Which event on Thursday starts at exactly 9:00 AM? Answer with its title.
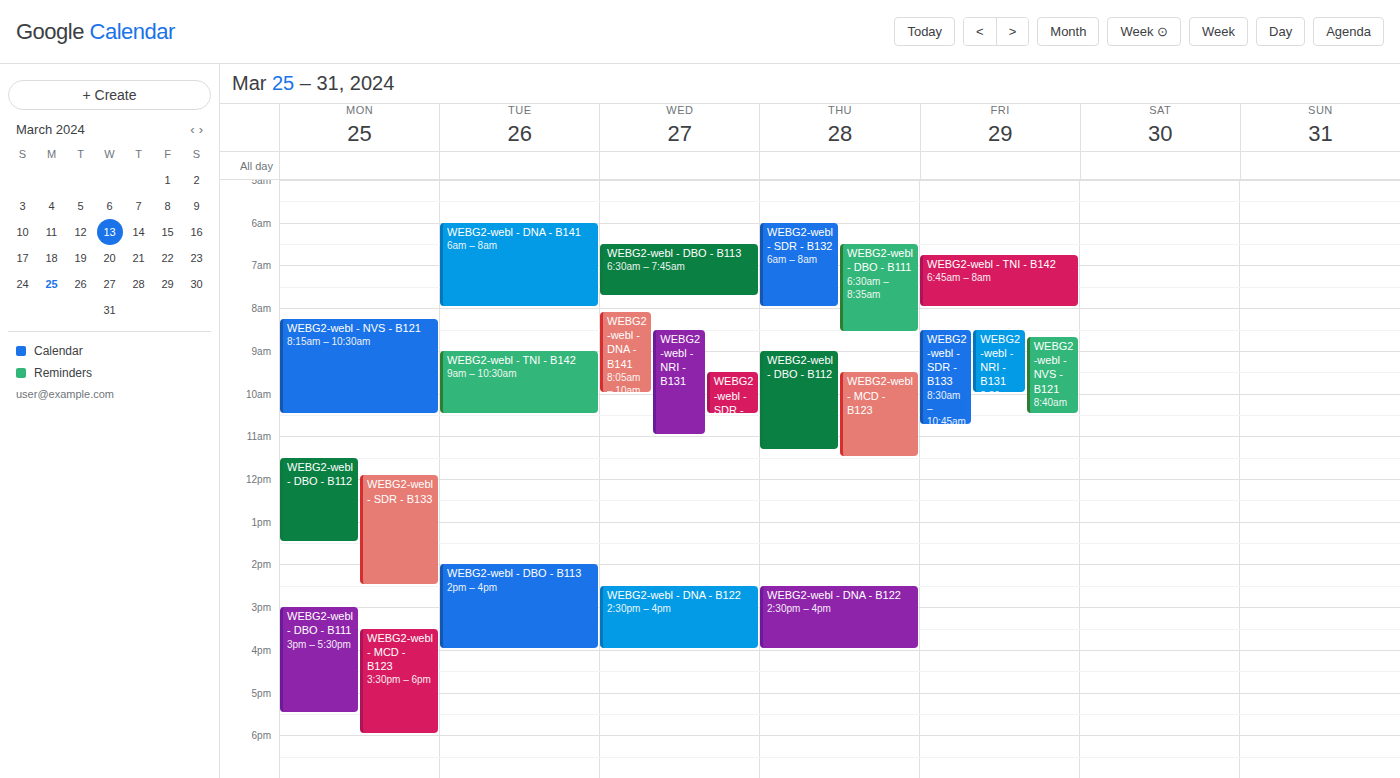
"WEBG2-webl - DBO - B112"